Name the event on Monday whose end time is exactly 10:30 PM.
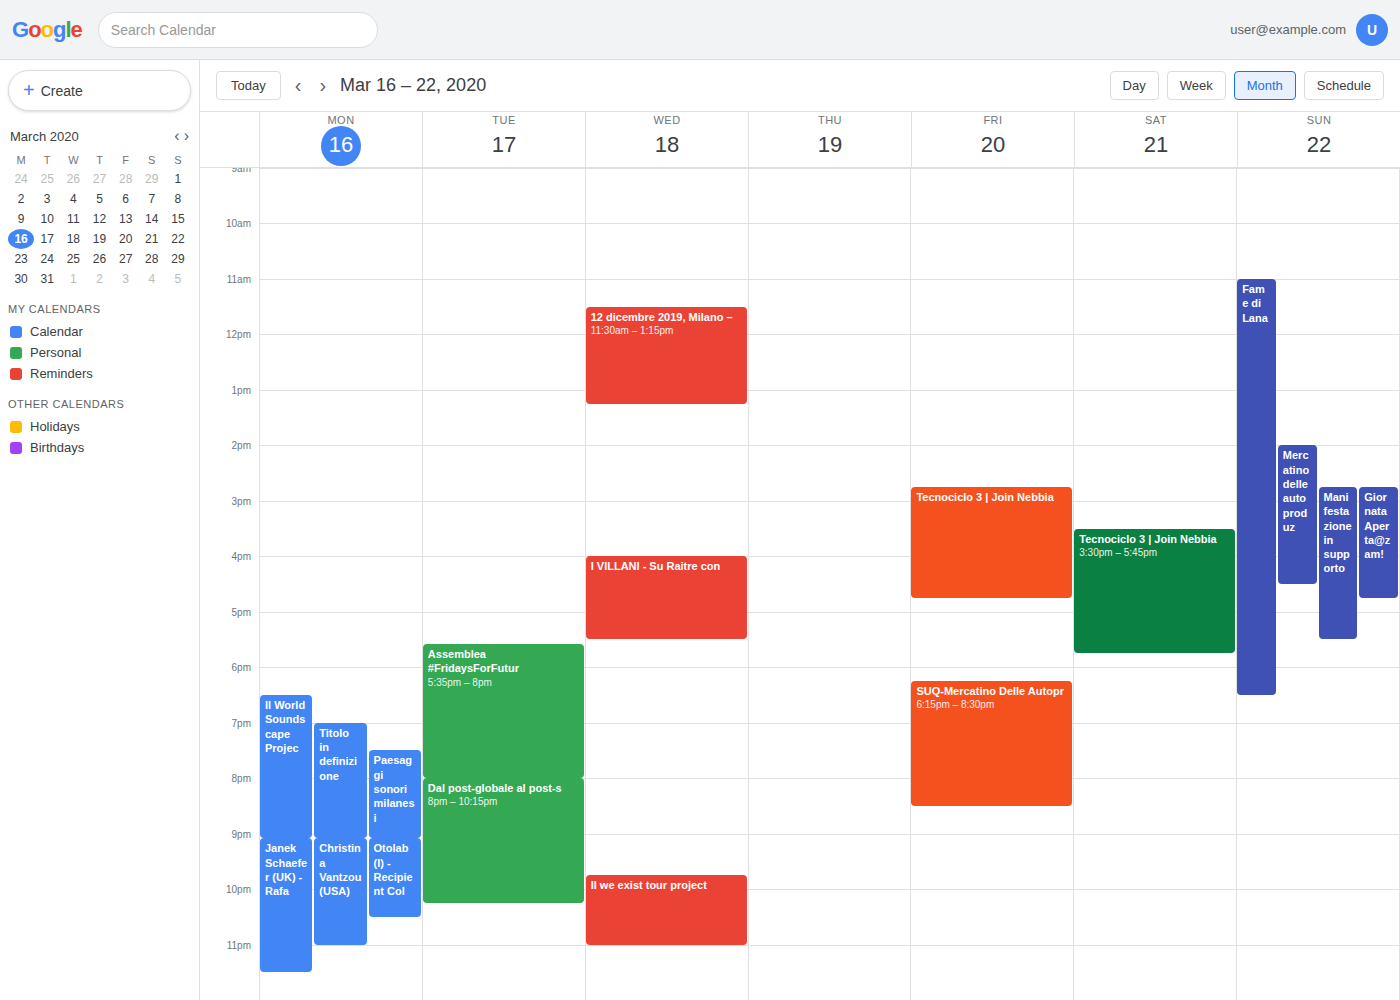
"Otolab (I) - Recipient Col"